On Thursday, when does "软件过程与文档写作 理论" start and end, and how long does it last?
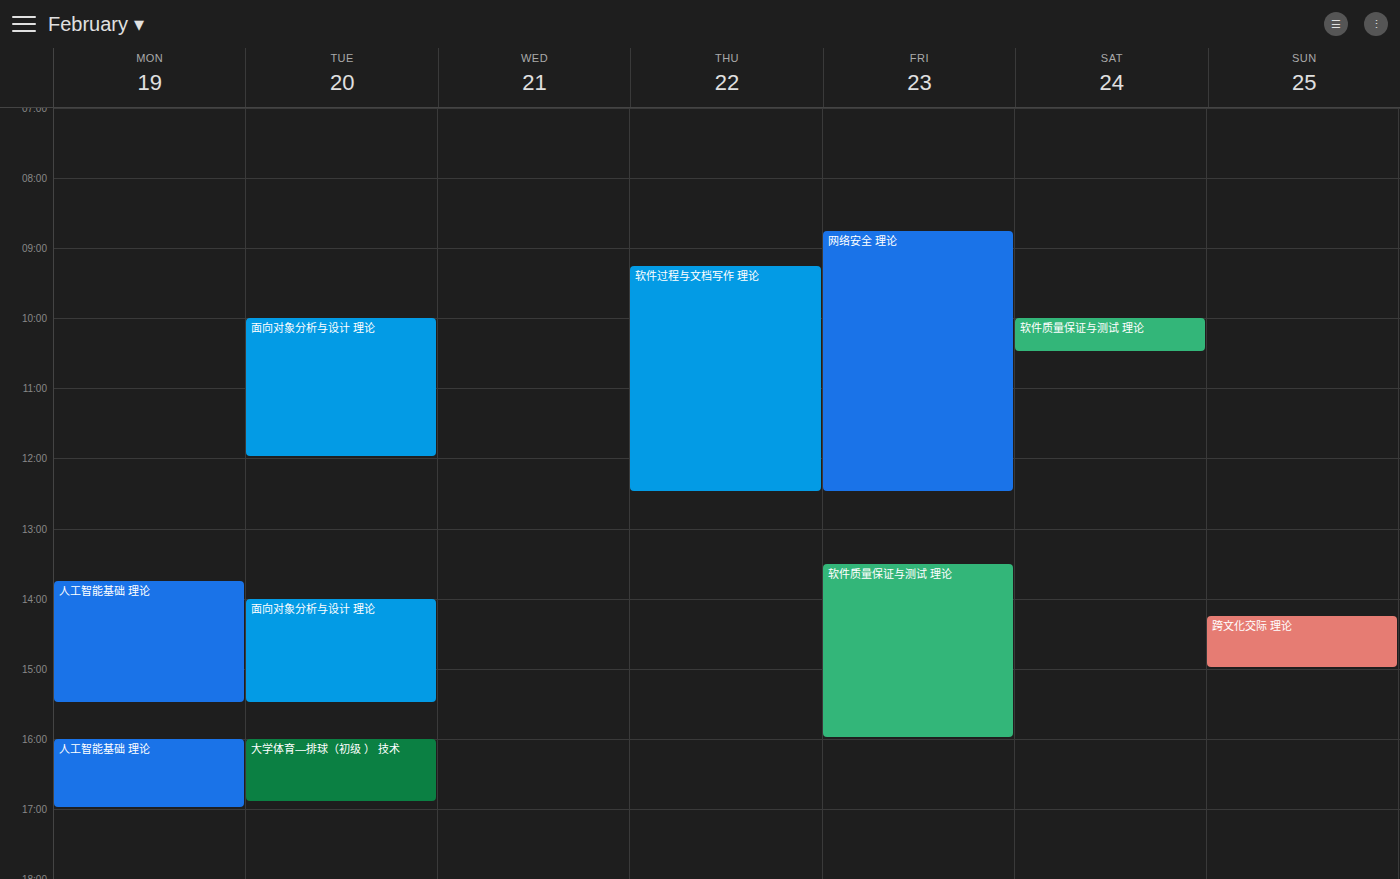
09:15 to 12:30, 3 hours 15 minutes